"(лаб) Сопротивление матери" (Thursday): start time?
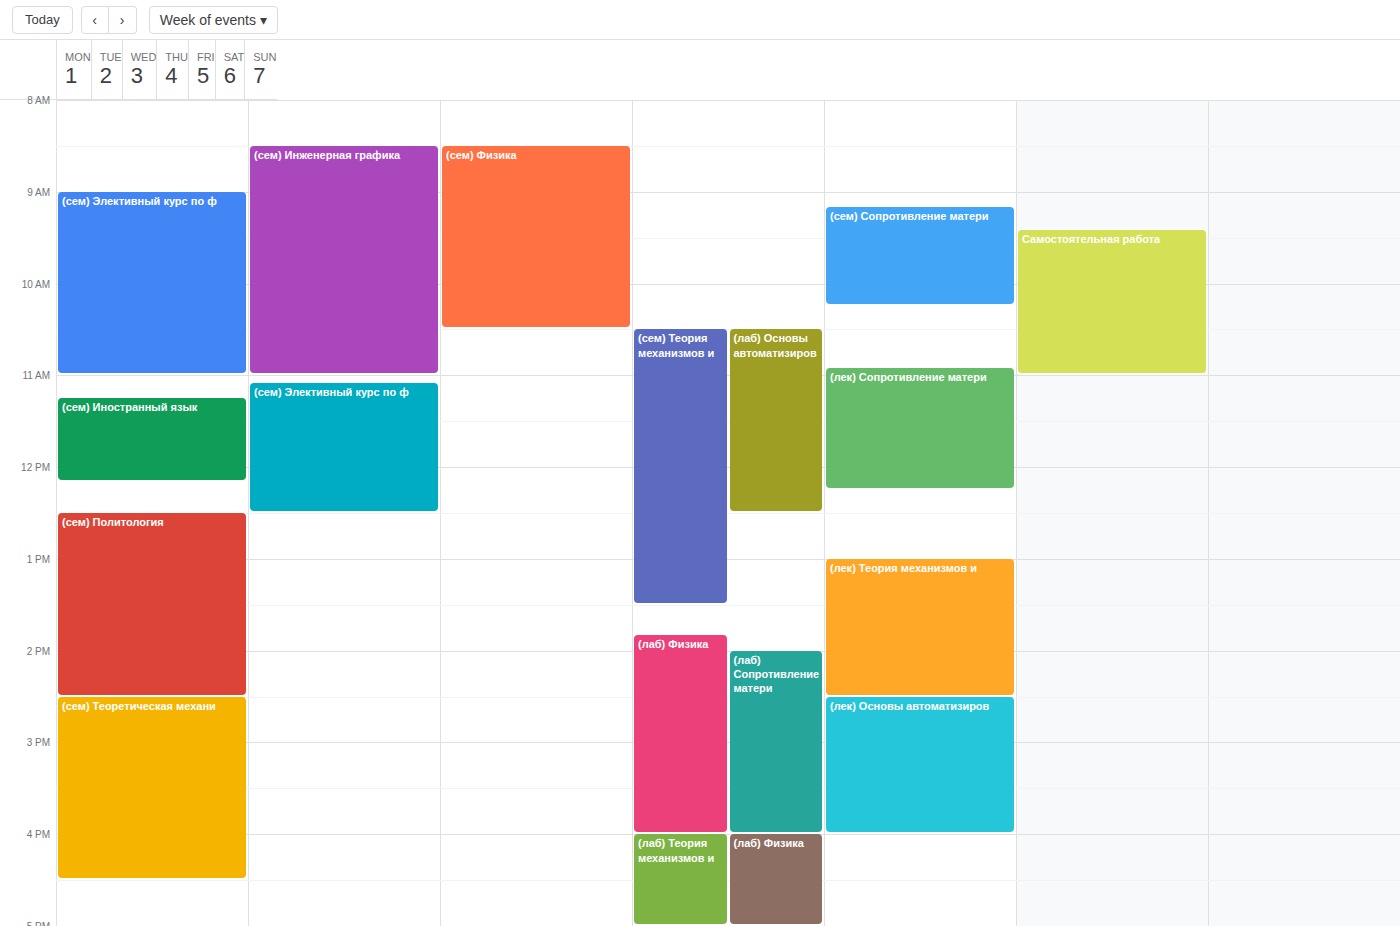
14:00